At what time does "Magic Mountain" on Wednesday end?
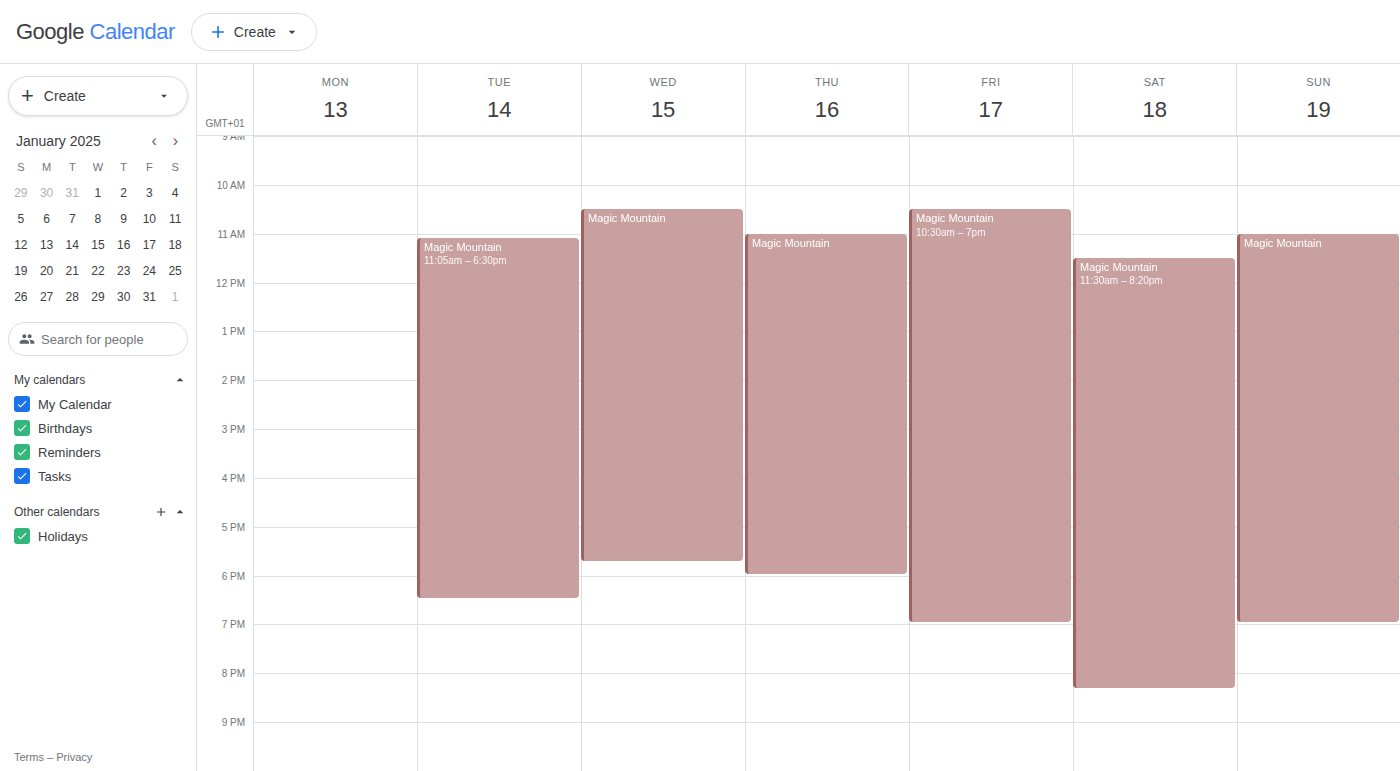
5:45 PM